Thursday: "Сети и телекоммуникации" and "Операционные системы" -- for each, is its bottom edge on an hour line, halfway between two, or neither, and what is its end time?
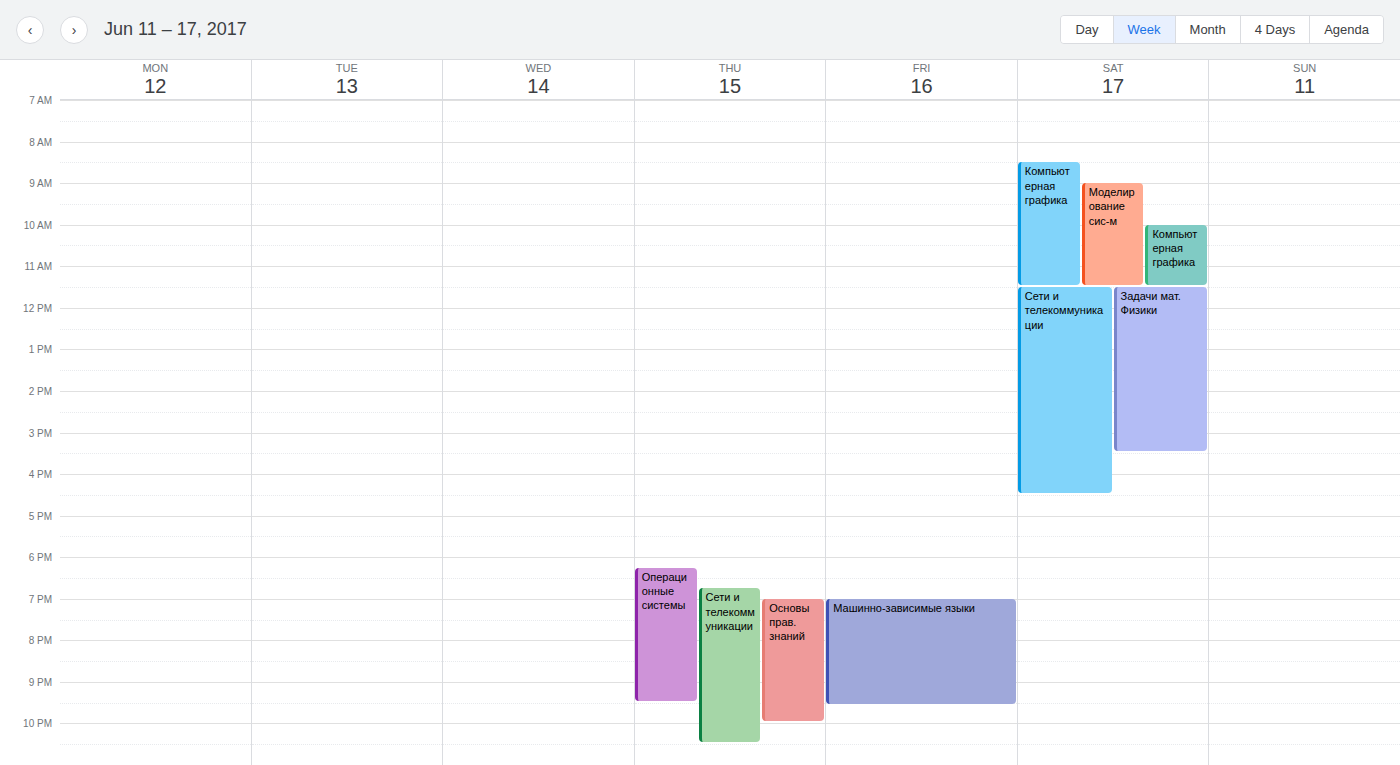
"Сети и телекоммуникации": 10:30 PM, halfway between the 10 PM and 11 PM lines. "Операционные системы": 9:30 PM, halfway between the 9 PM and 10 PM lines.